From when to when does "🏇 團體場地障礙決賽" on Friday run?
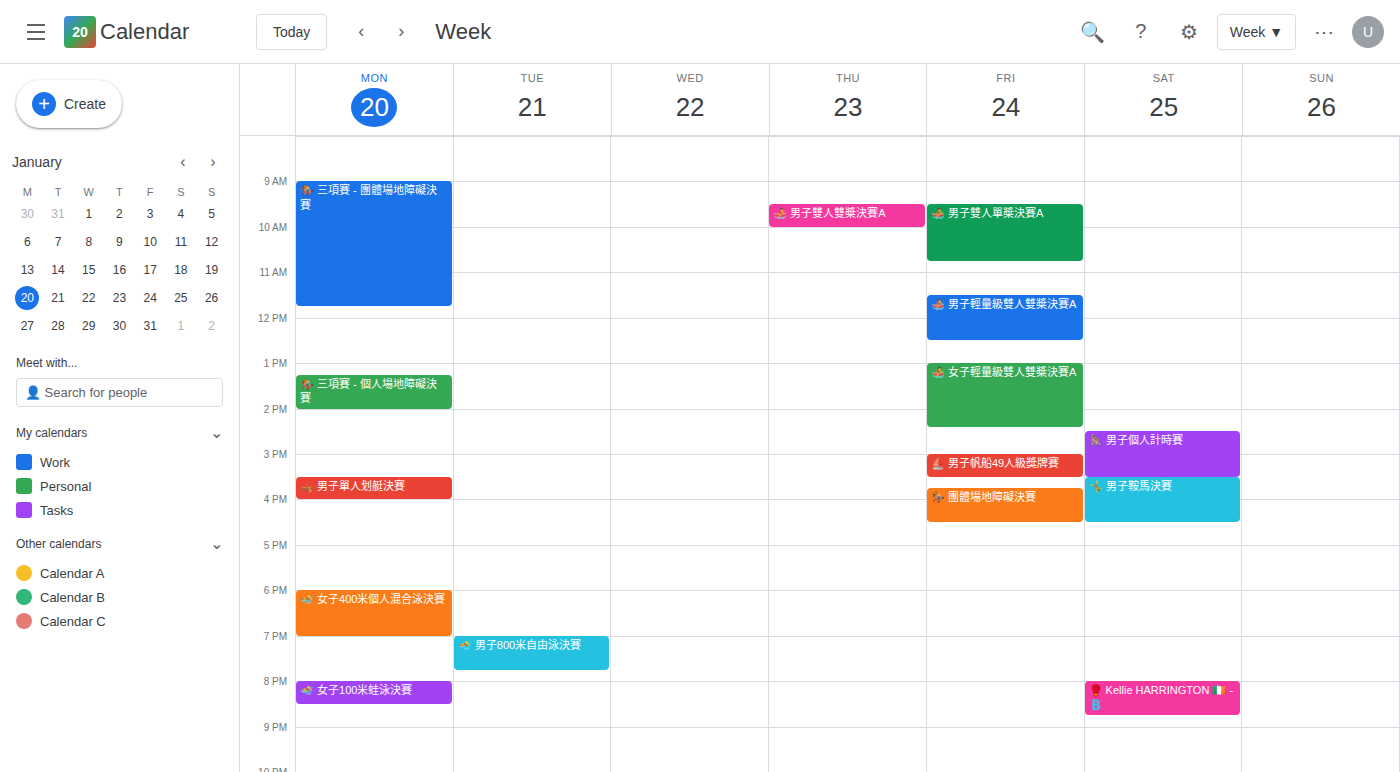
15:45 to 16:30